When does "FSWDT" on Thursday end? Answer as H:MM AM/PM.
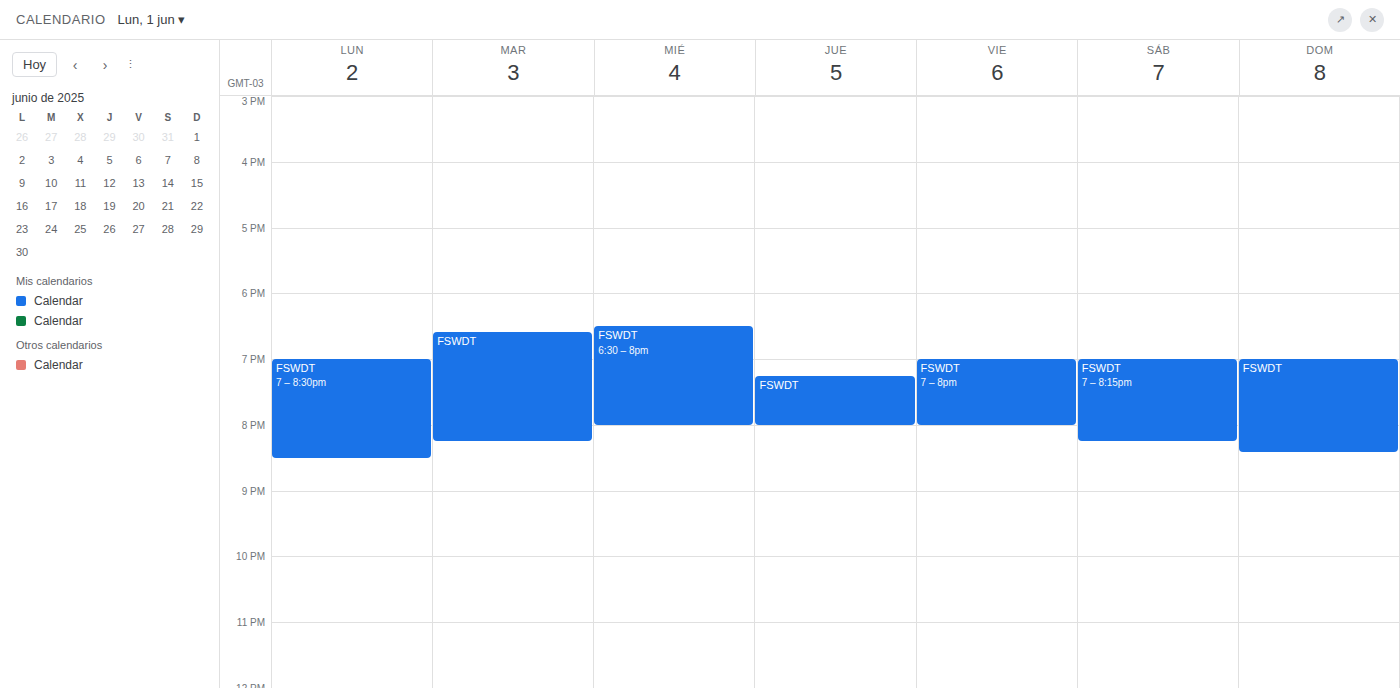
8:00 PM